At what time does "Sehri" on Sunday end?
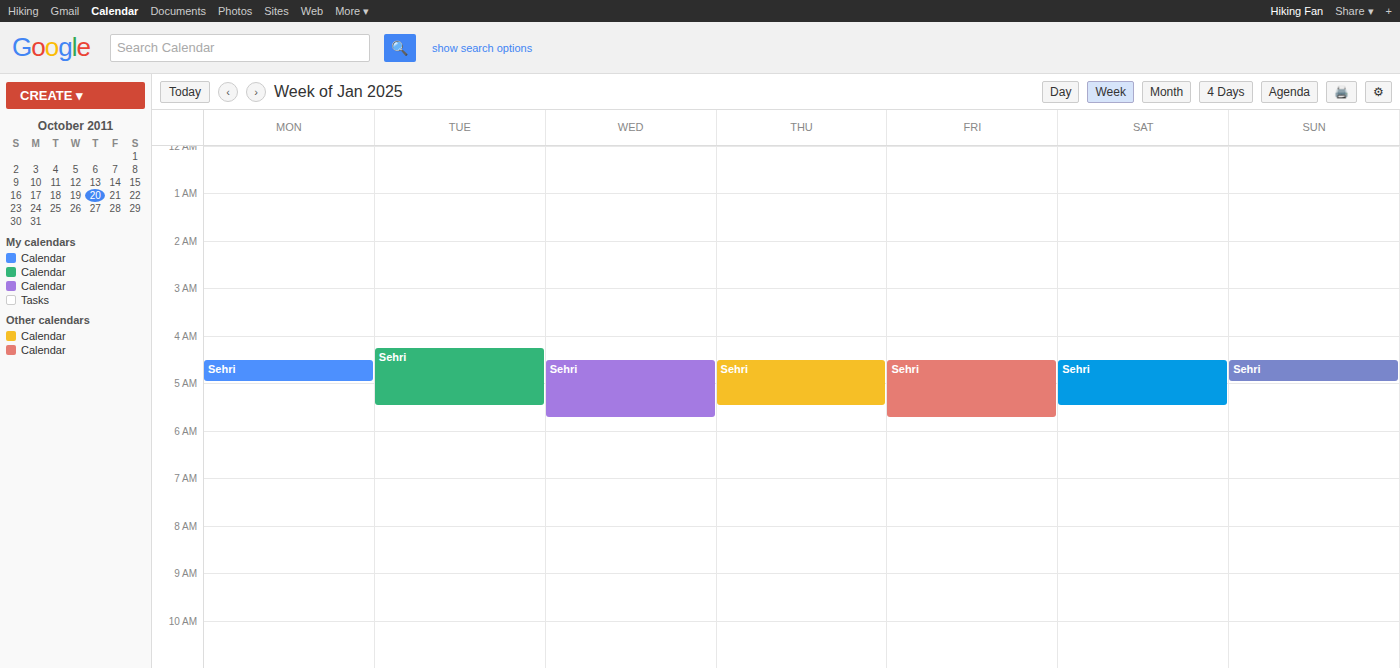
5:00 AM